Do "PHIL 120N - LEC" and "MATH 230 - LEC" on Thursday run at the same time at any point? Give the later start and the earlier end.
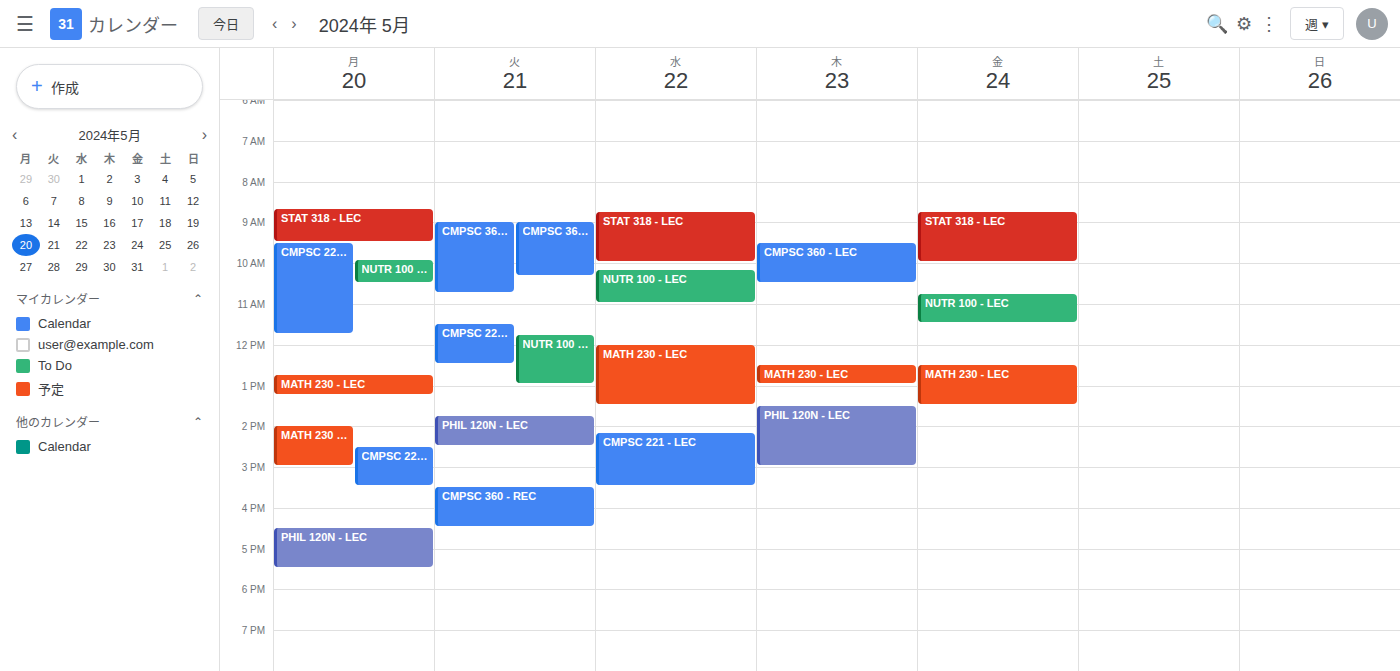
"MATH 230 - LEC" ends at 13:00 and "PHIL 120N - LEC" starts at 13:30 -- no overlap.